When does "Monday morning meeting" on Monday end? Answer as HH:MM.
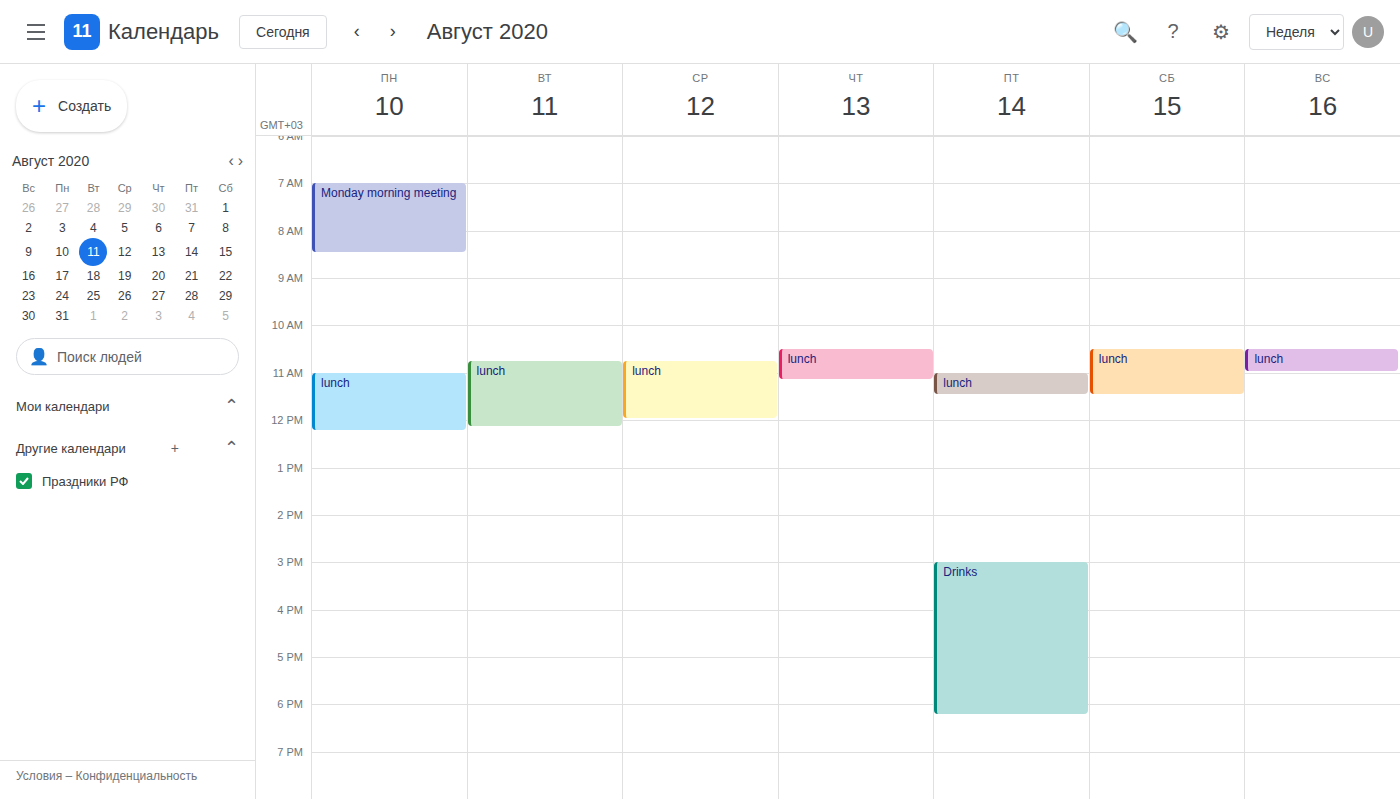
08:30